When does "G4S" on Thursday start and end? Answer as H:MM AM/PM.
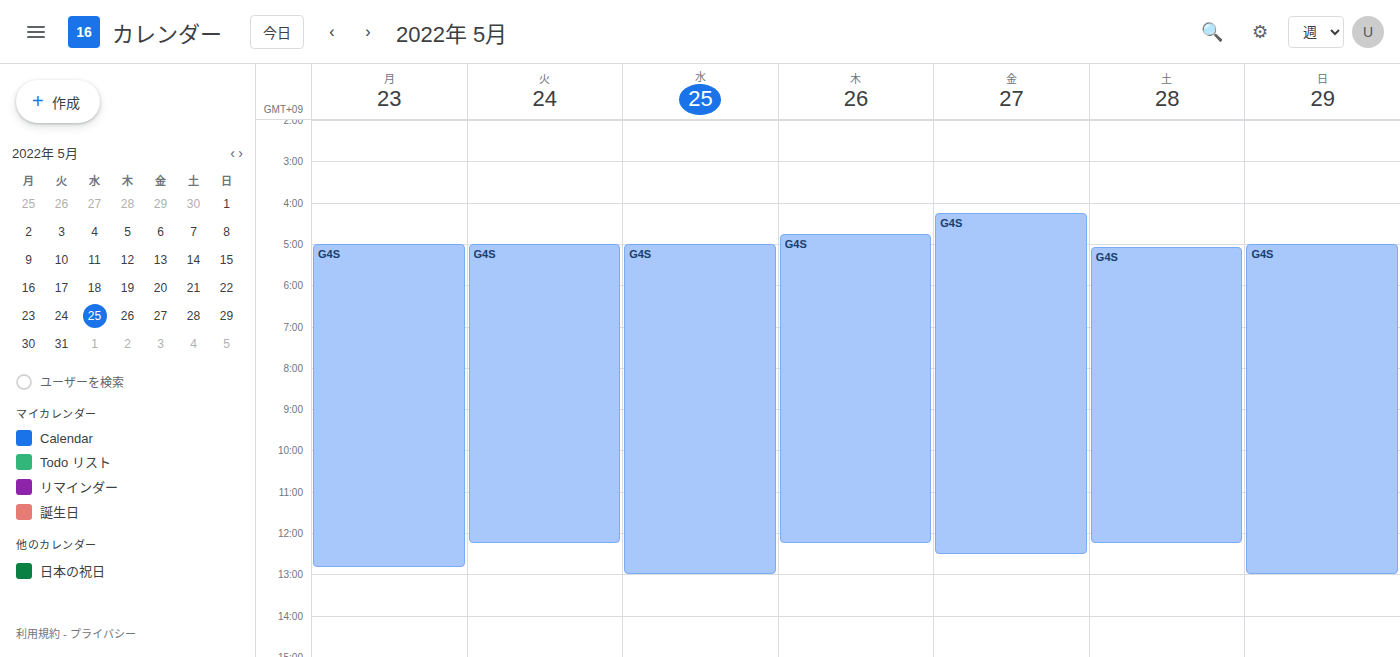
4:45 AM to 12:15 PM